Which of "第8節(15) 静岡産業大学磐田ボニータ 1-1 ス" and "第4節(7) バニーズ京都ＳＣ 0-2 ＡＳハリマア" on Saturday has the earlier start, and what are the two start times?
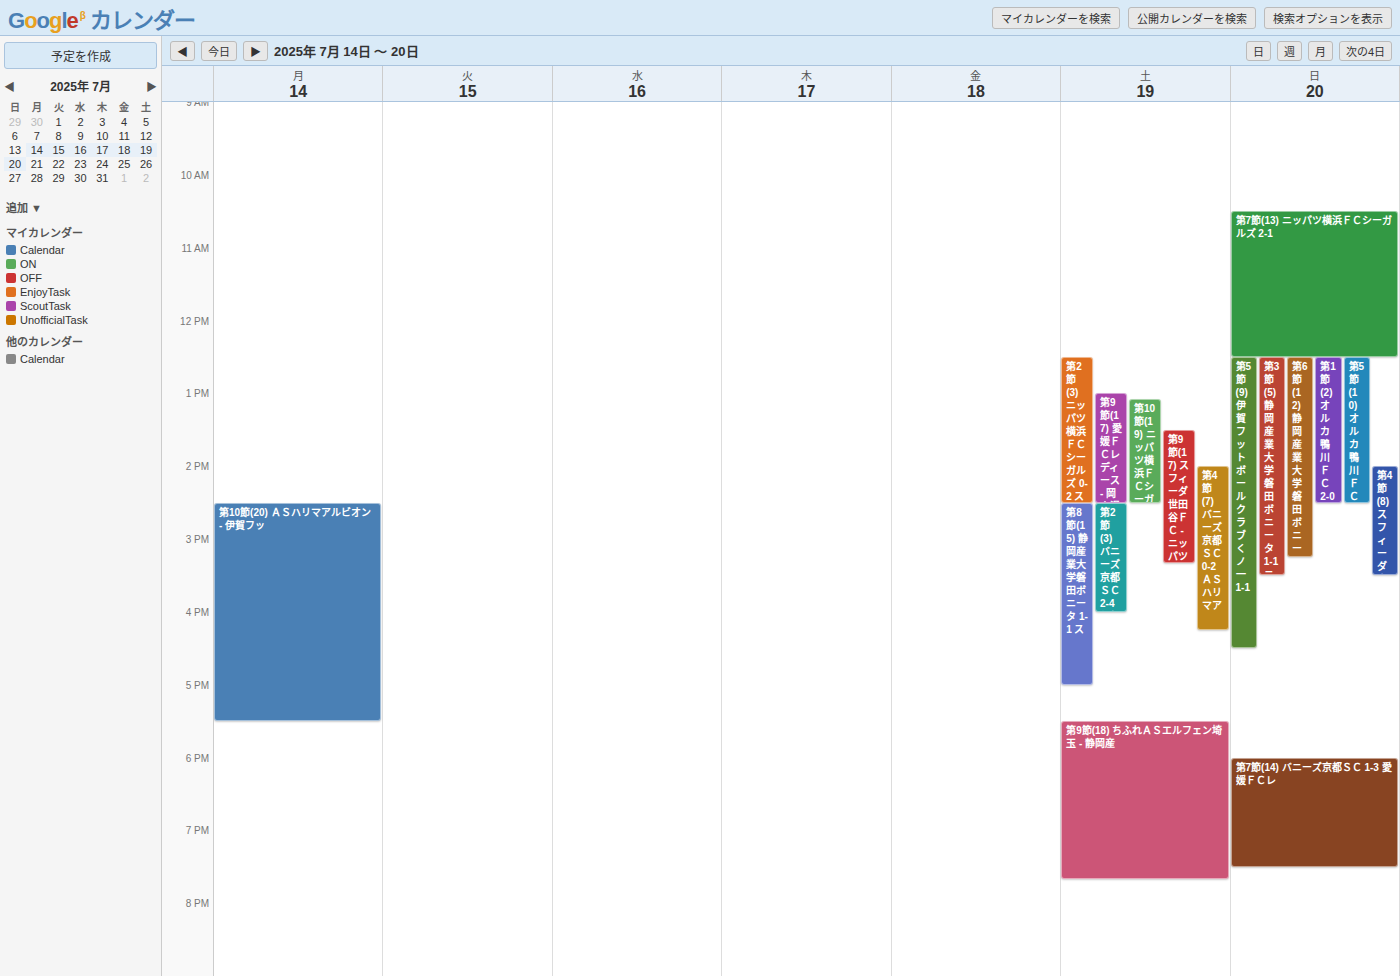
"第4節(7) バニーズ京都ＳＣ 0-2 ＡＳハリマア" 2:00 PM; "第8節(15) 静岡産業大学磐田ボニータ 1-1 ス" 2:30 PM.